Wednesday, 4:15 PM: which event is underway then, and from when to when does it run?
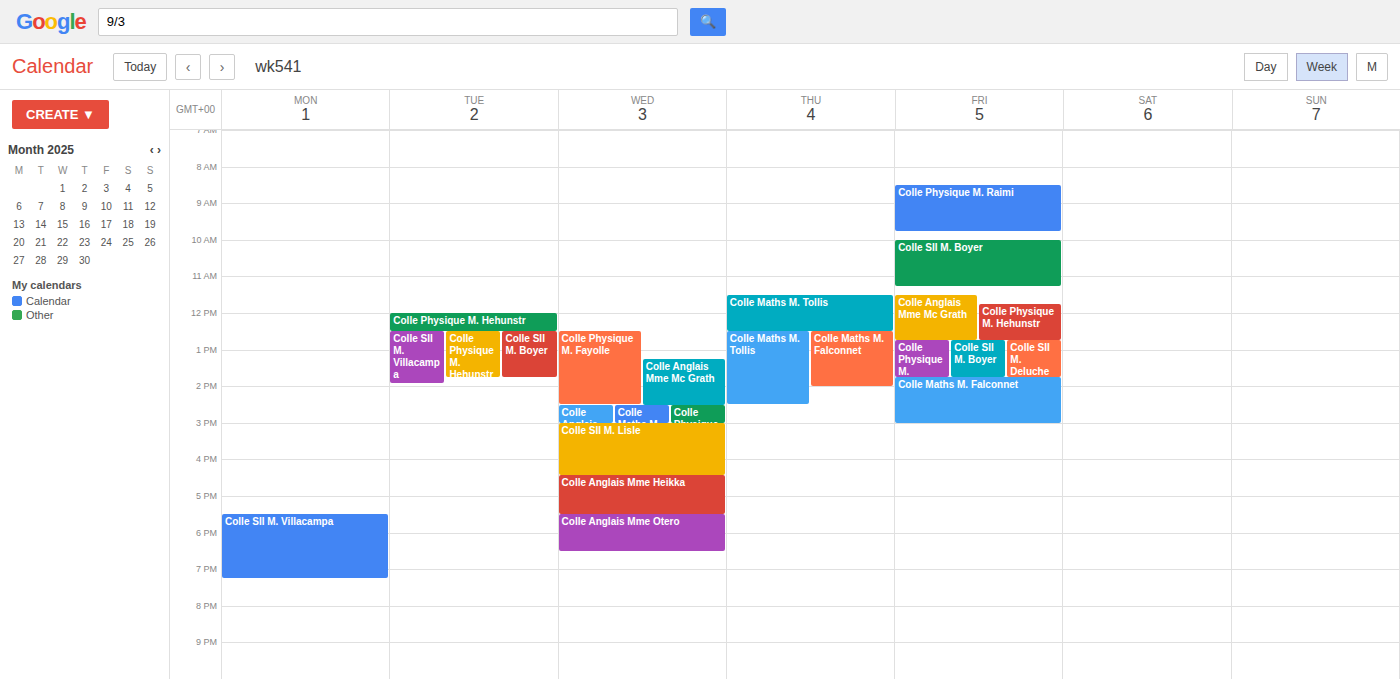
"Colle SII M. Lisle", 3:00 PM to 4:25 PM